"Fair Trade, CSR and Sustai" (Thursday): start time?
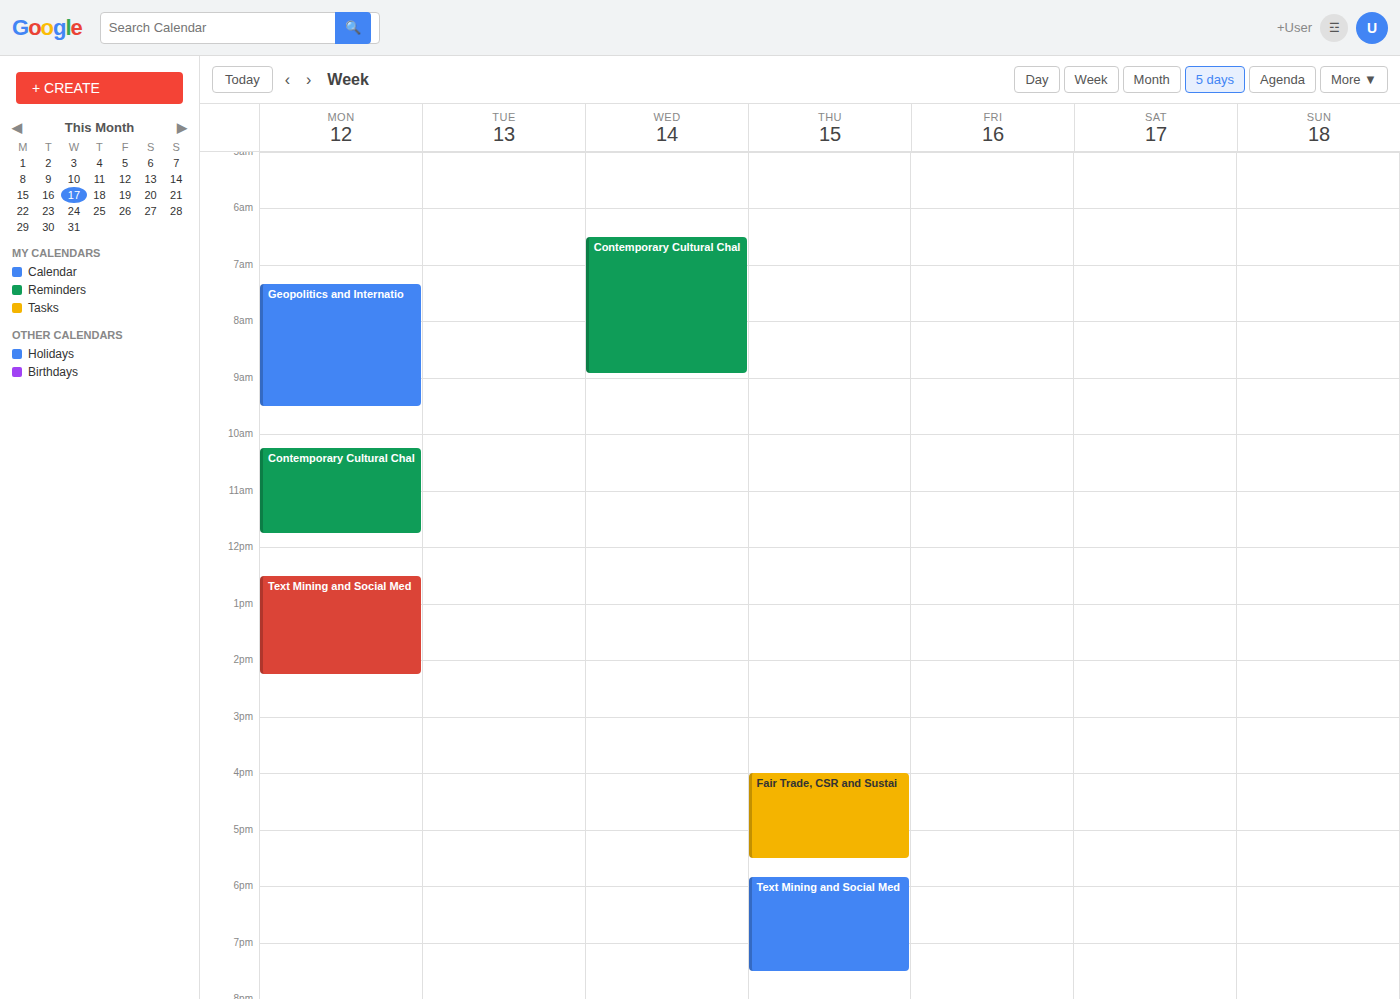
16:00